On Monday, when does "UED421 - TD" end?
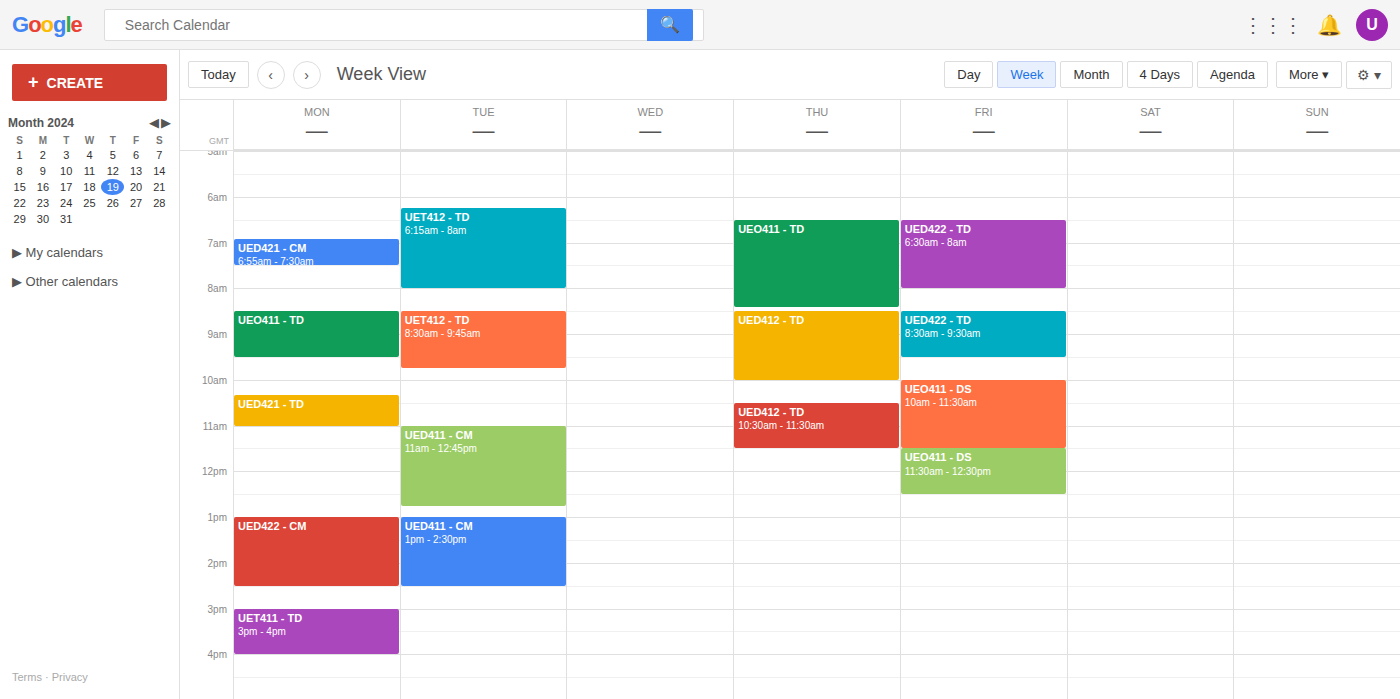
11:00 AM